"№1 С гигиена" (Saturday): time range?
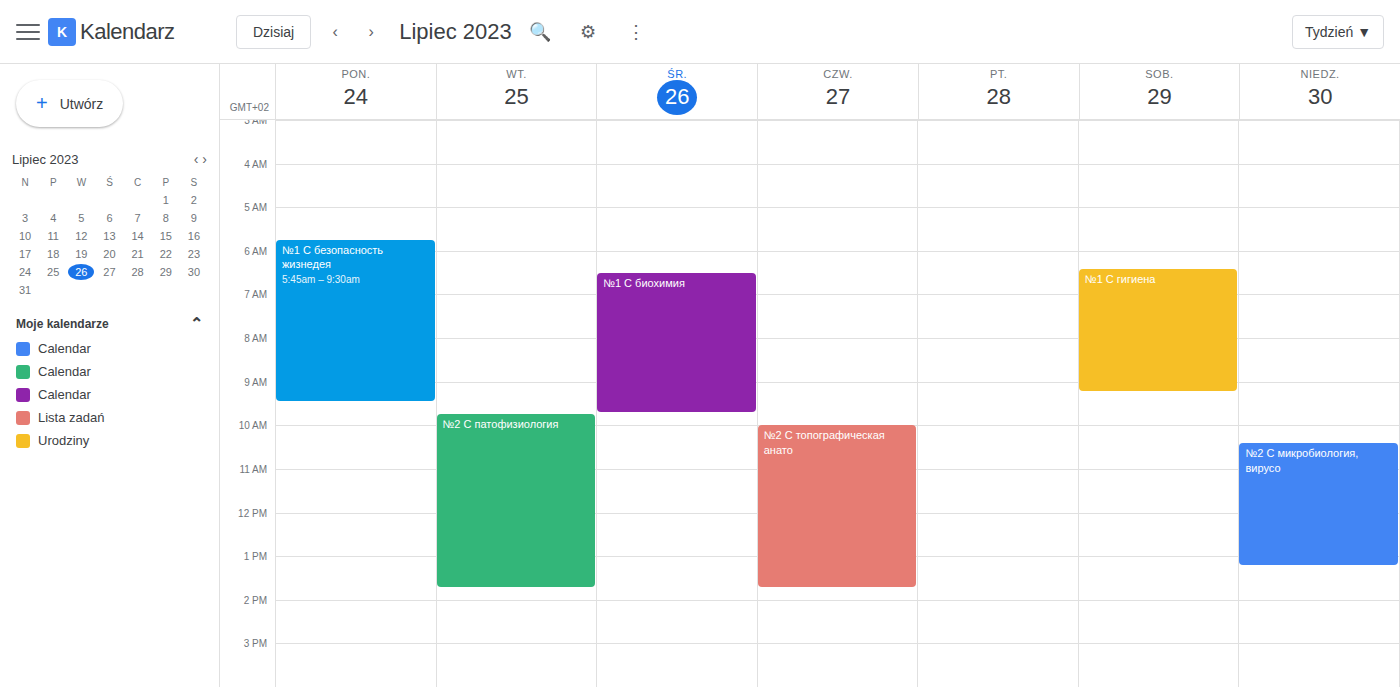
6:25 AM to 9:15 AM